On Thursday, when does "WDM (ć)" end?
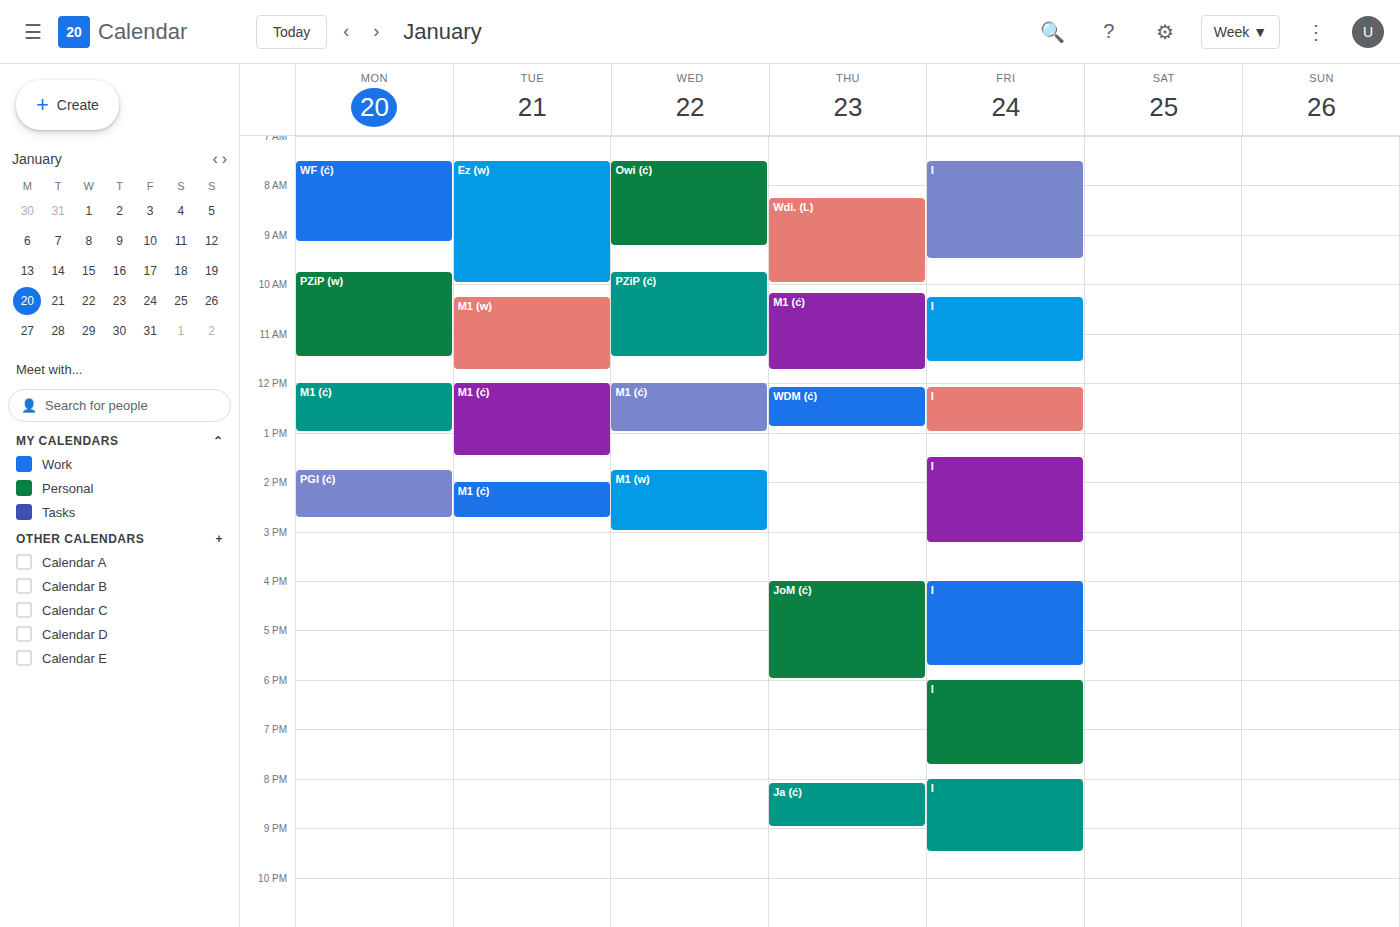
12:55 PM